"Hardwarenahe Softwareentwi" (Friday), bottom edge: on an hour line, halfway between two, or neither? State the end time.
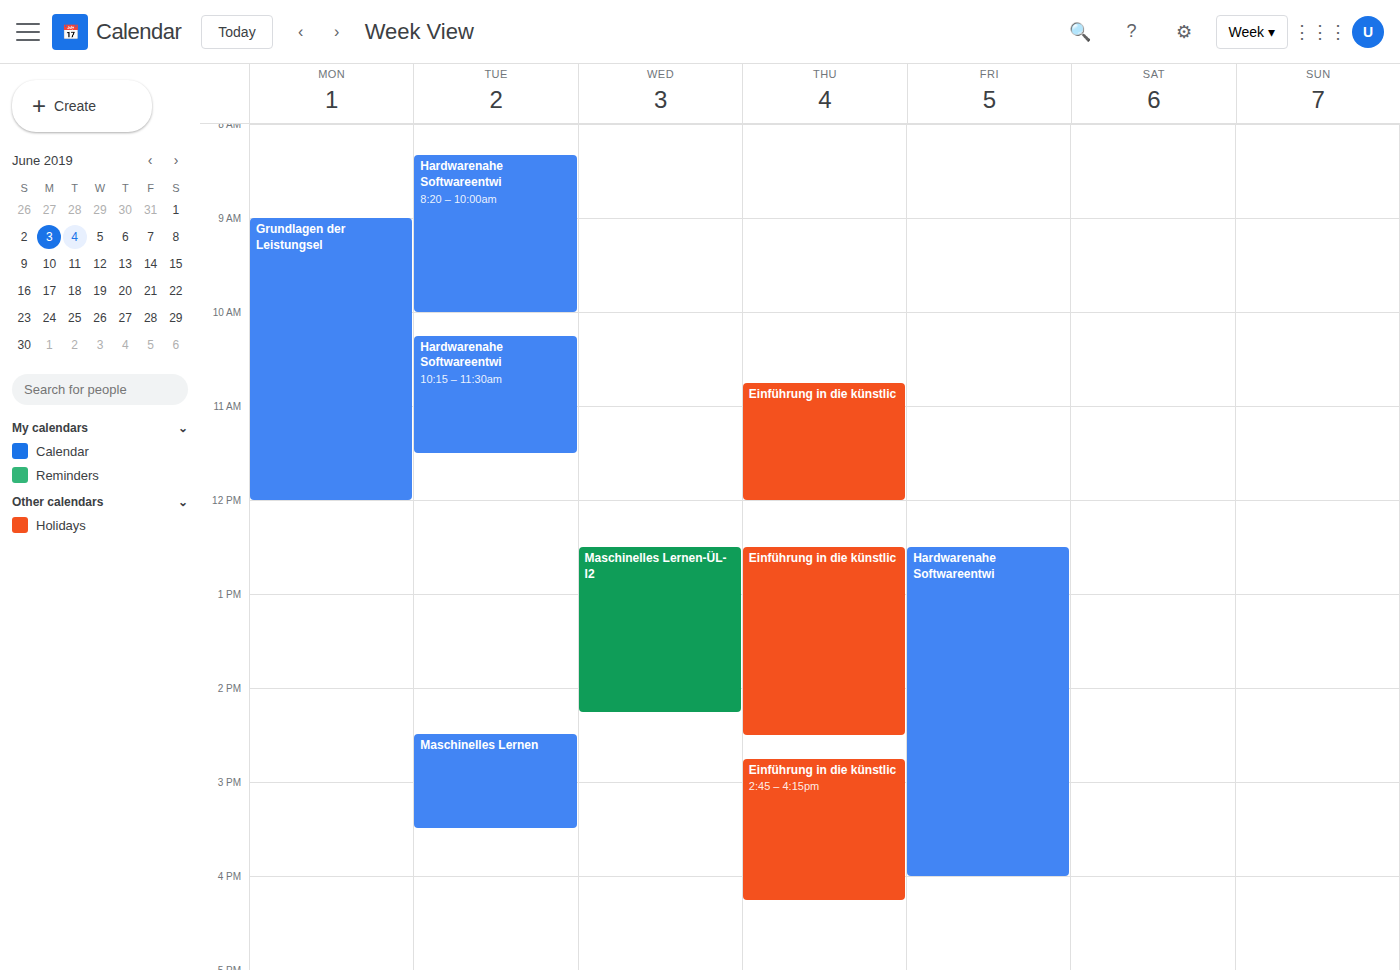
4:00 PM -- exactly on the 4 PM line.